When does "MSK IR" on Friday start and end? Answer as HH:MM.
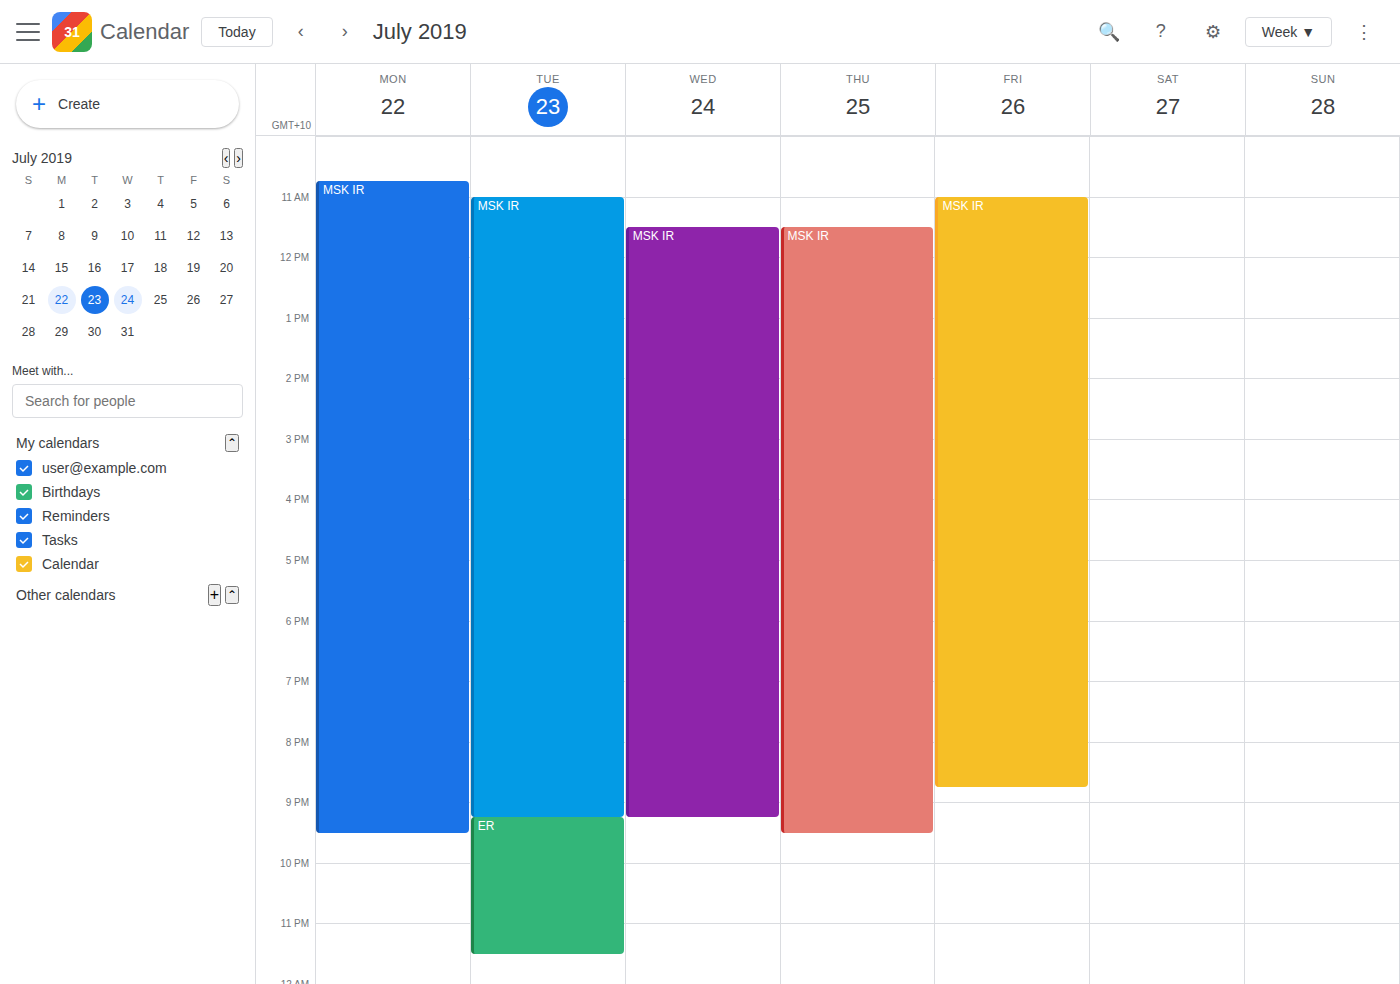
11:00 to 20:45